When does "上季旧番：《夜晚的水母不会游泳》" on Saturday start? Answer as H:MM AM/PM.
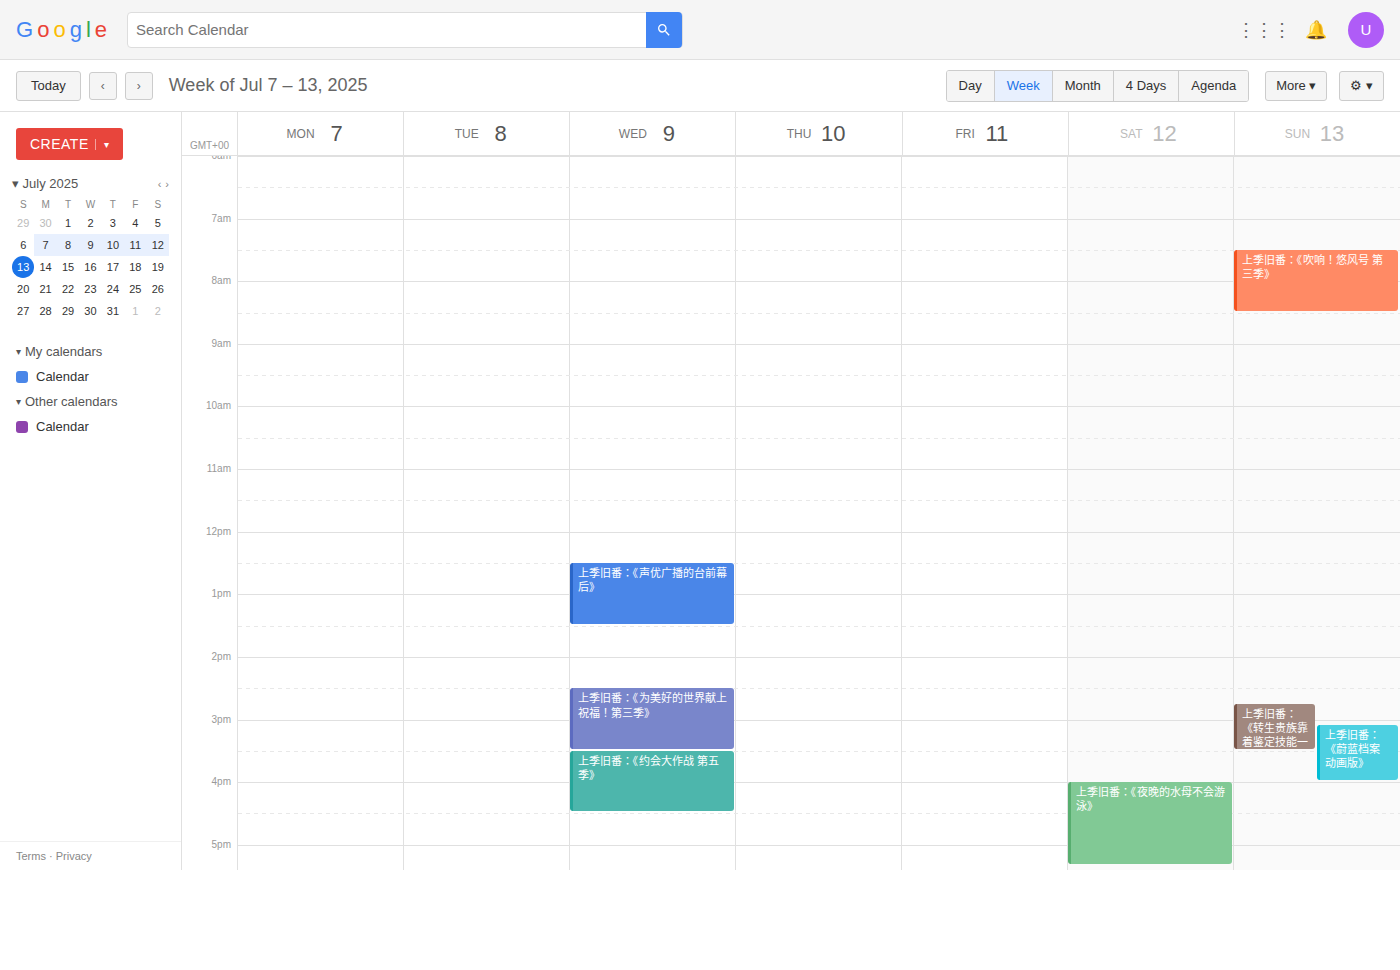
4:00 PM